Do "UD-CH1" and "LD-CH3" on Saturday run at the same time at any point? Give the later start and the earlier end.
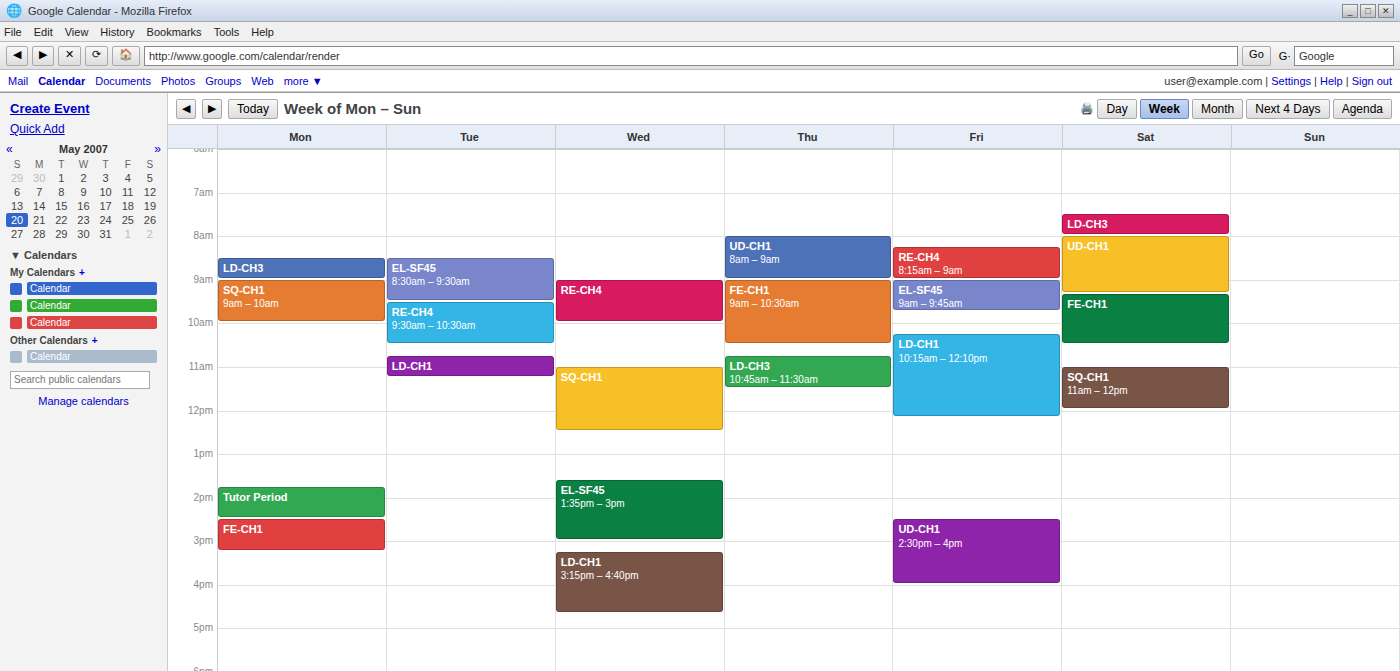
"LD-CH3" ends at 8:00 AM, exactly when "UD-CH1" starts -- they touch but do not overlap.